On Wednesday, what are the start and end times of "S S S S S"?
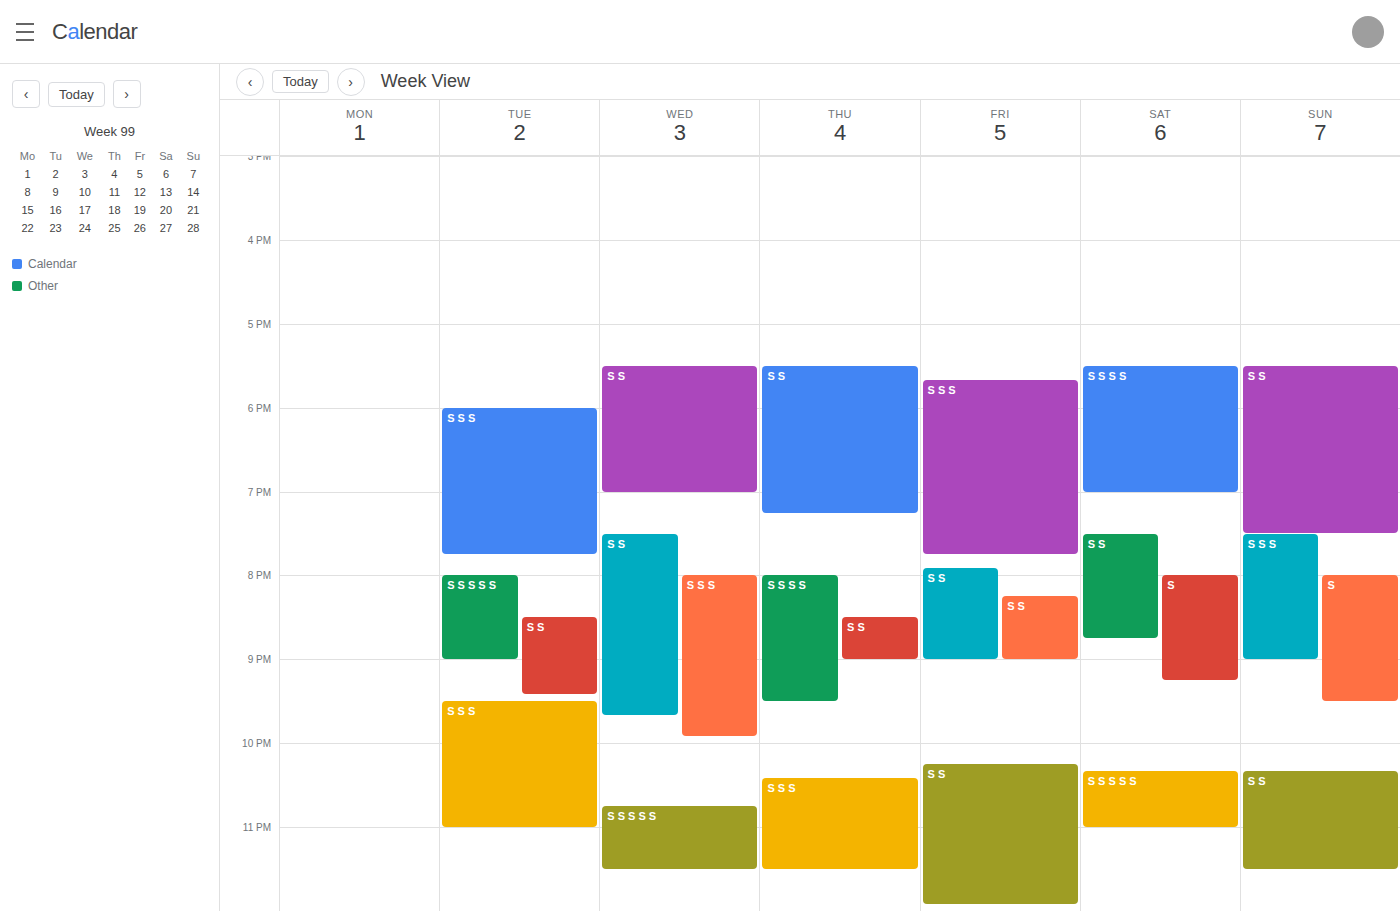
10:45 PM to 11:30 PM